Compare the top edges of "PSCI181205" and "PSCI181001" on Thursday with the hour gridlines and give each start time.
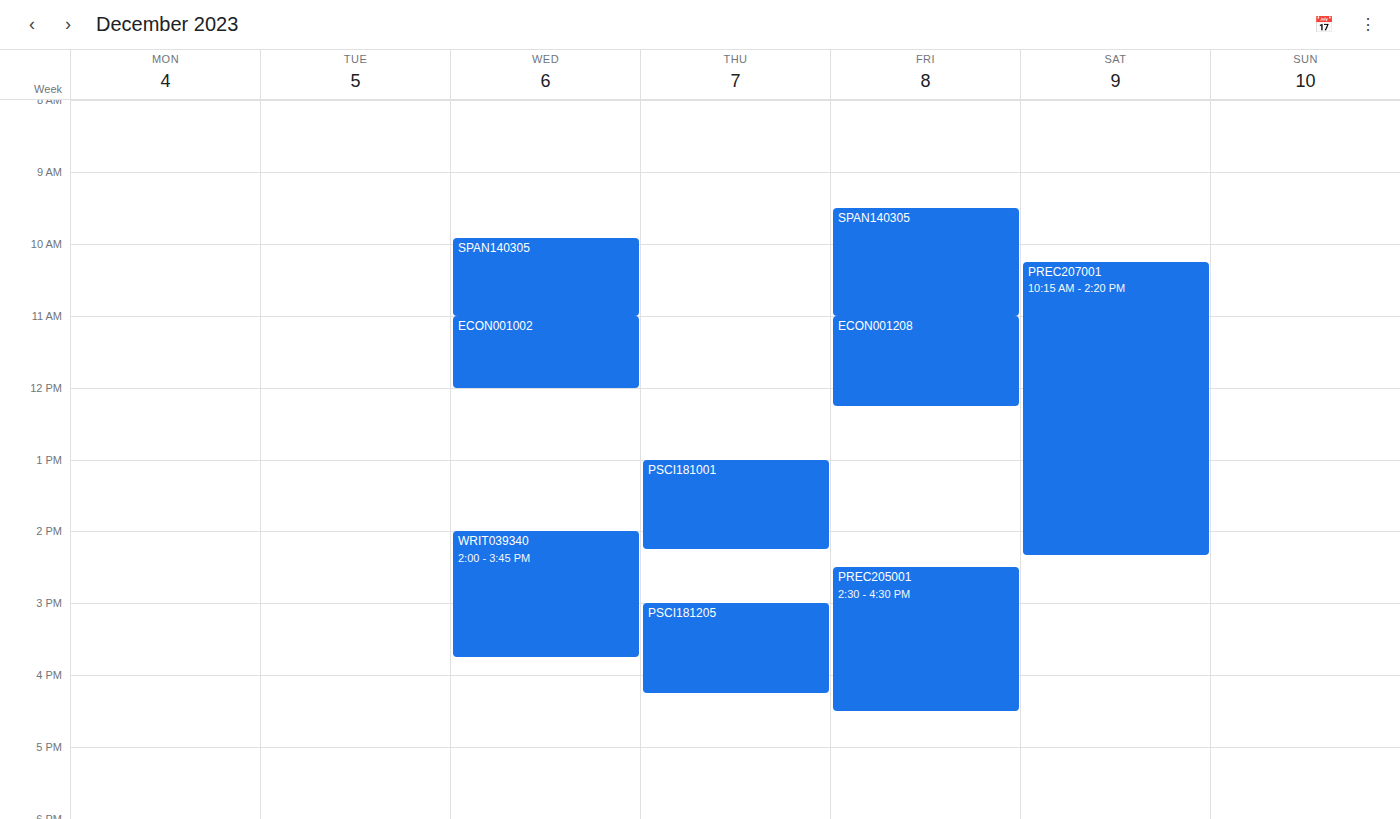
"PSCI181205": 3:00 PM, exactly on the 3 PM line. "PSCI181001": 1:00 PM, exactly on the 1 PM line.